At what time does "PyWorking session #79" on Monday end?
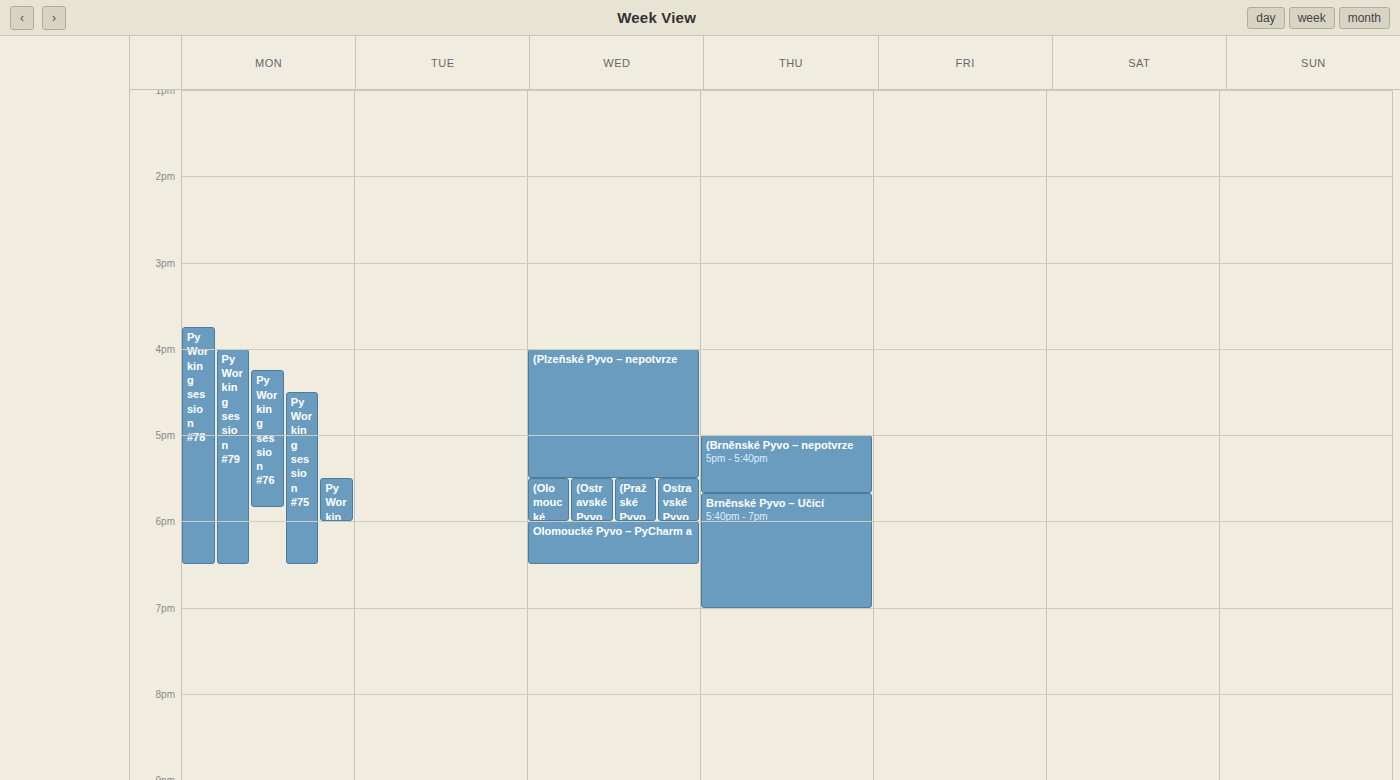
6:30 PM